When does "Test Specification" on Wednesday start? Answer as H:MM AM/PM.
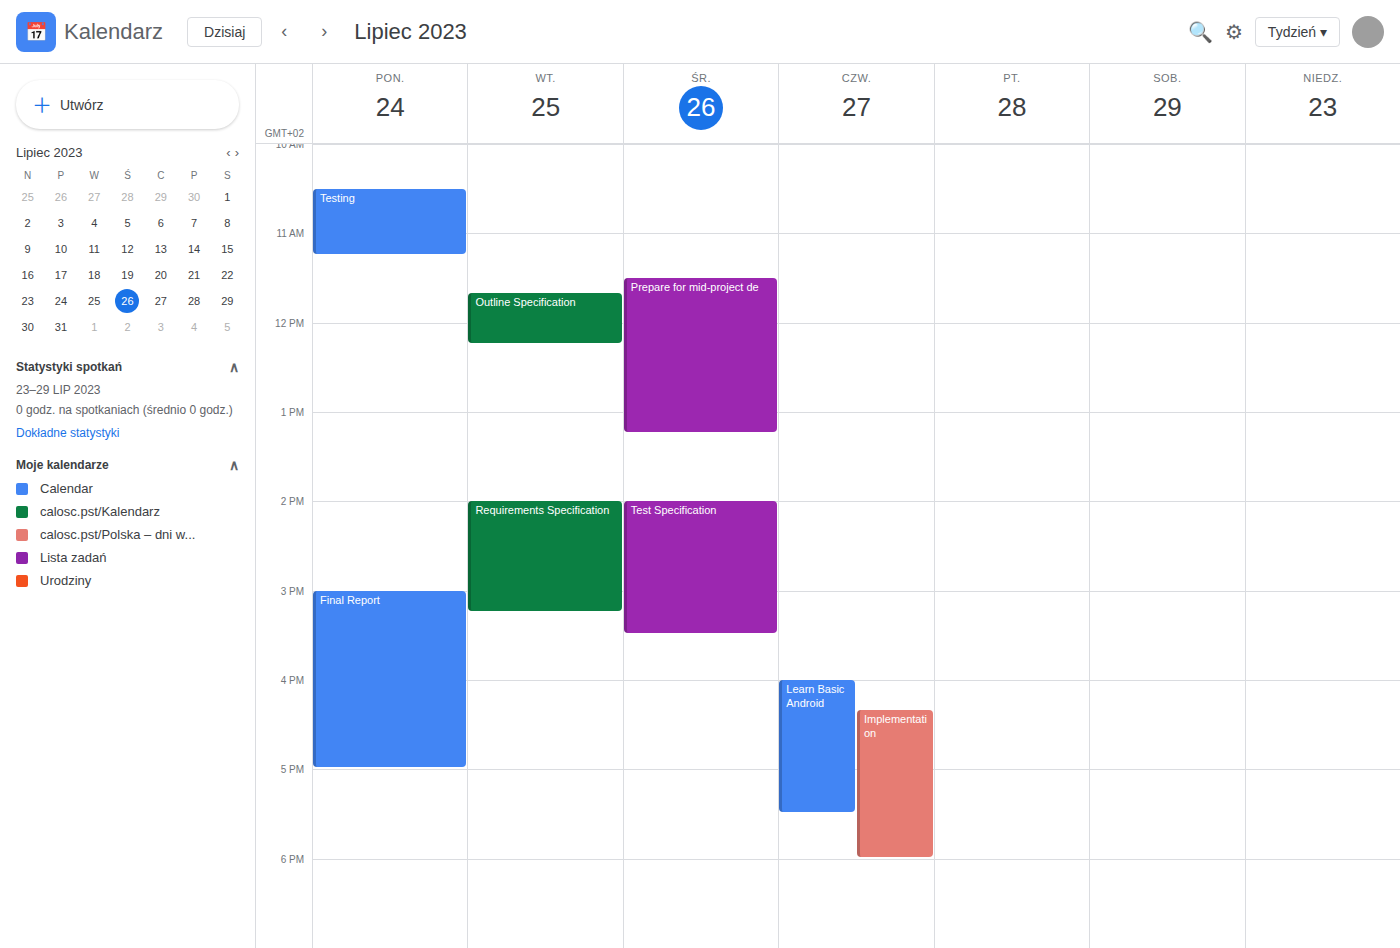
2:00 PM